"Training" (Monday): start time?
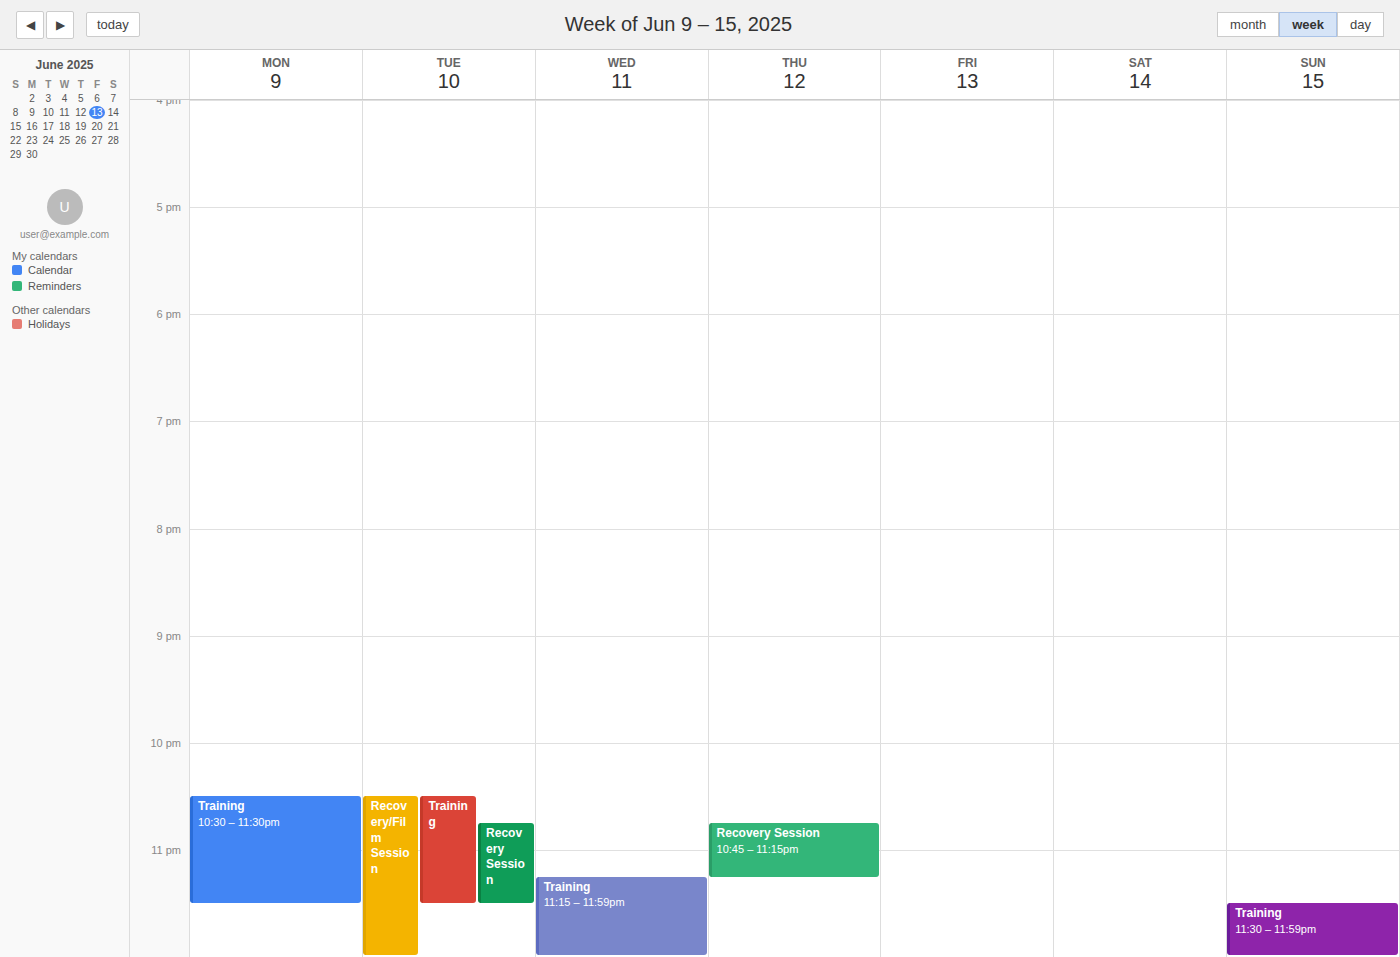
22:30